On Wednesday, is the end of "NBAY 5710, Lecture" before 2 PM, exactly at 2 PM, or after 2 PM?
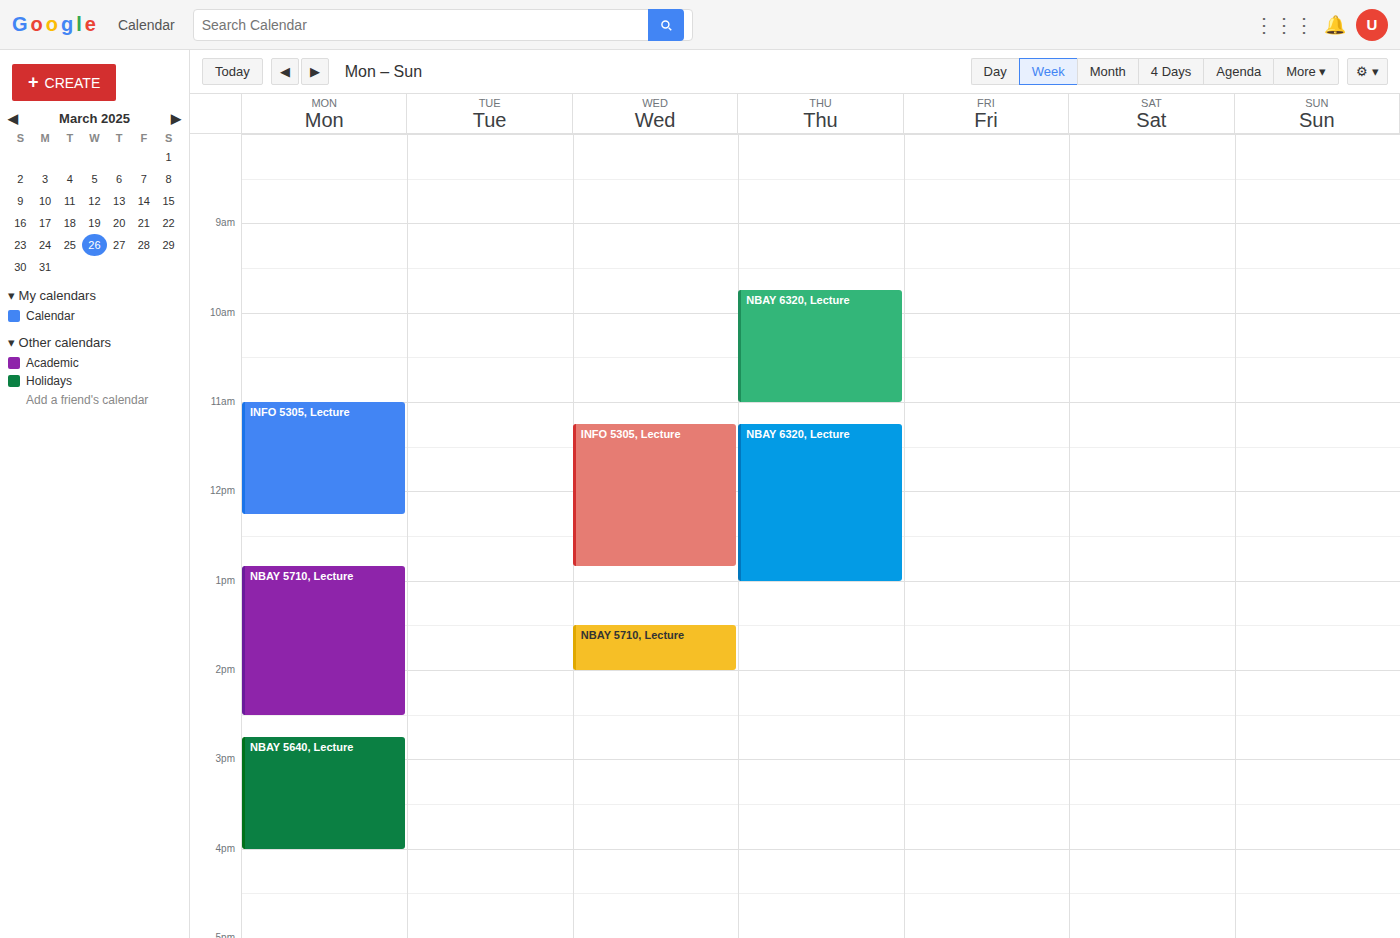
2:00 PM -- exactly at 2 PM, on the 2 PM line.